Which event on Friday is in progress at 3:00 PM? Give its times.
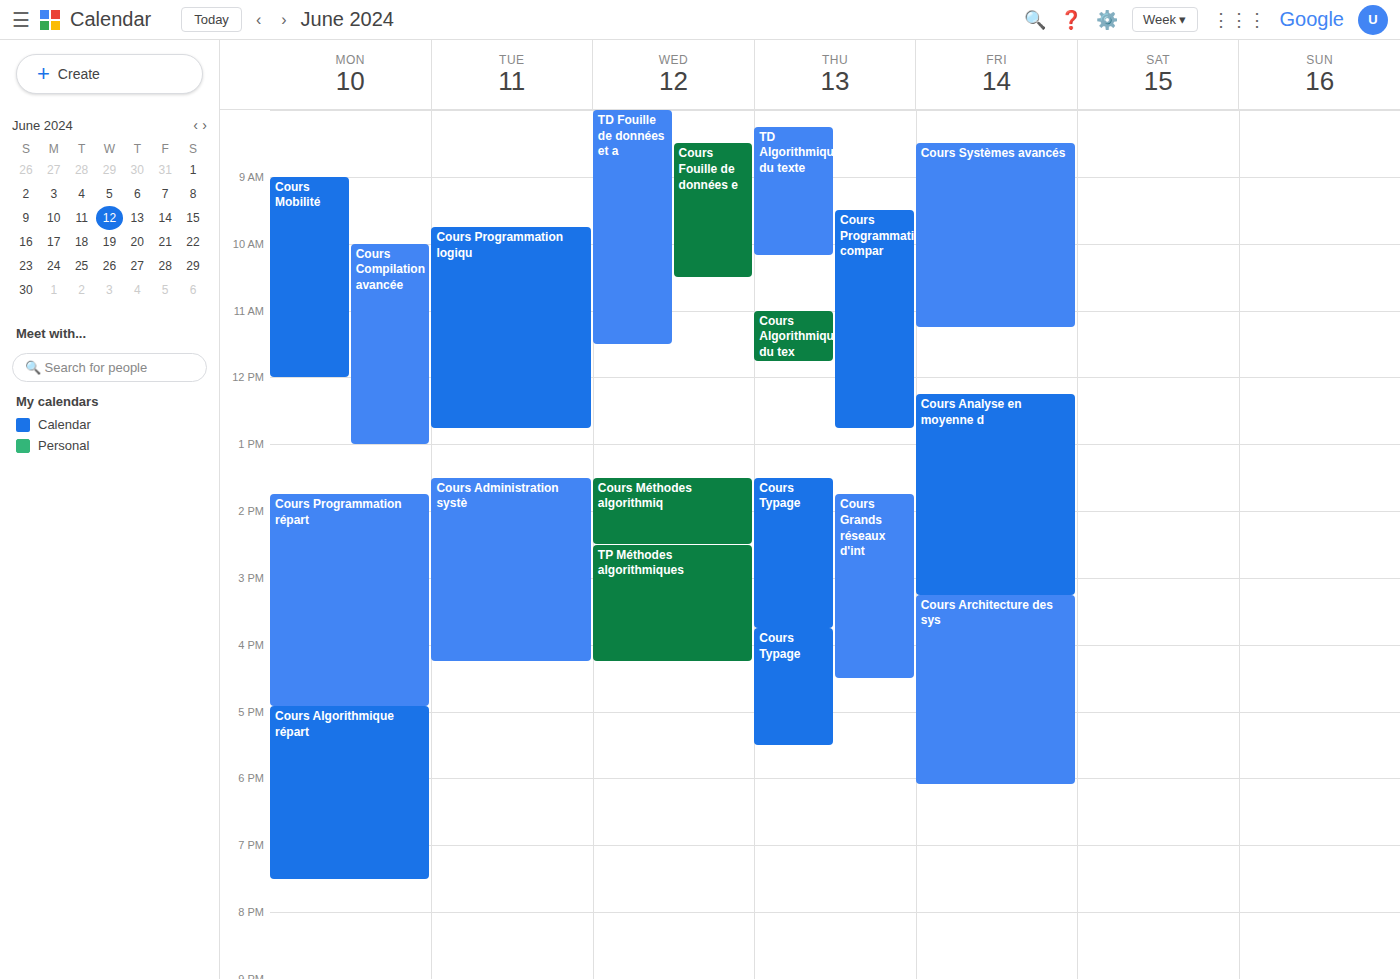
"Cours Analyse en moyenne d", 12:15 PM to 3:15 PM